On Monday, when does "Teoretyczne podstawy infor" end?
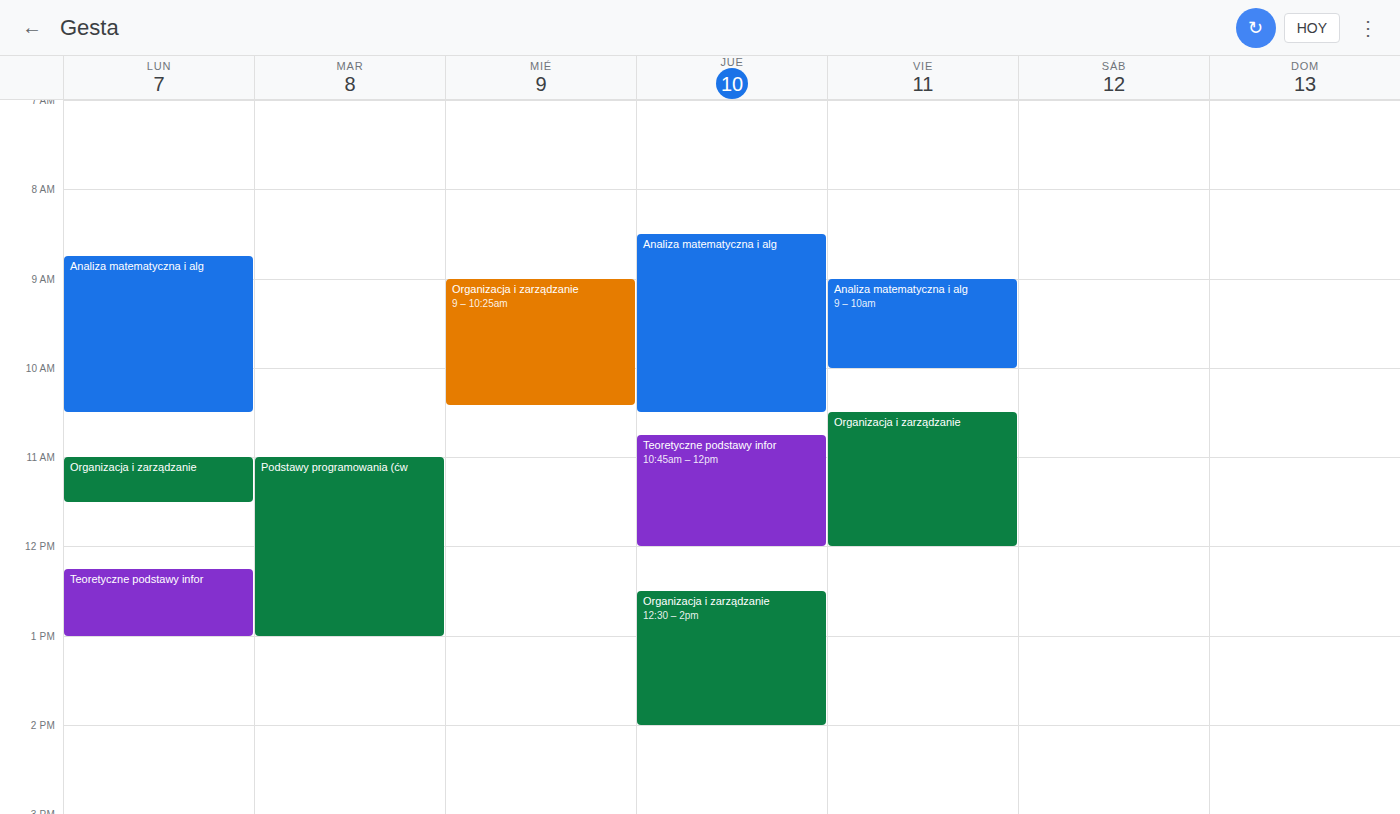
1:00 PM